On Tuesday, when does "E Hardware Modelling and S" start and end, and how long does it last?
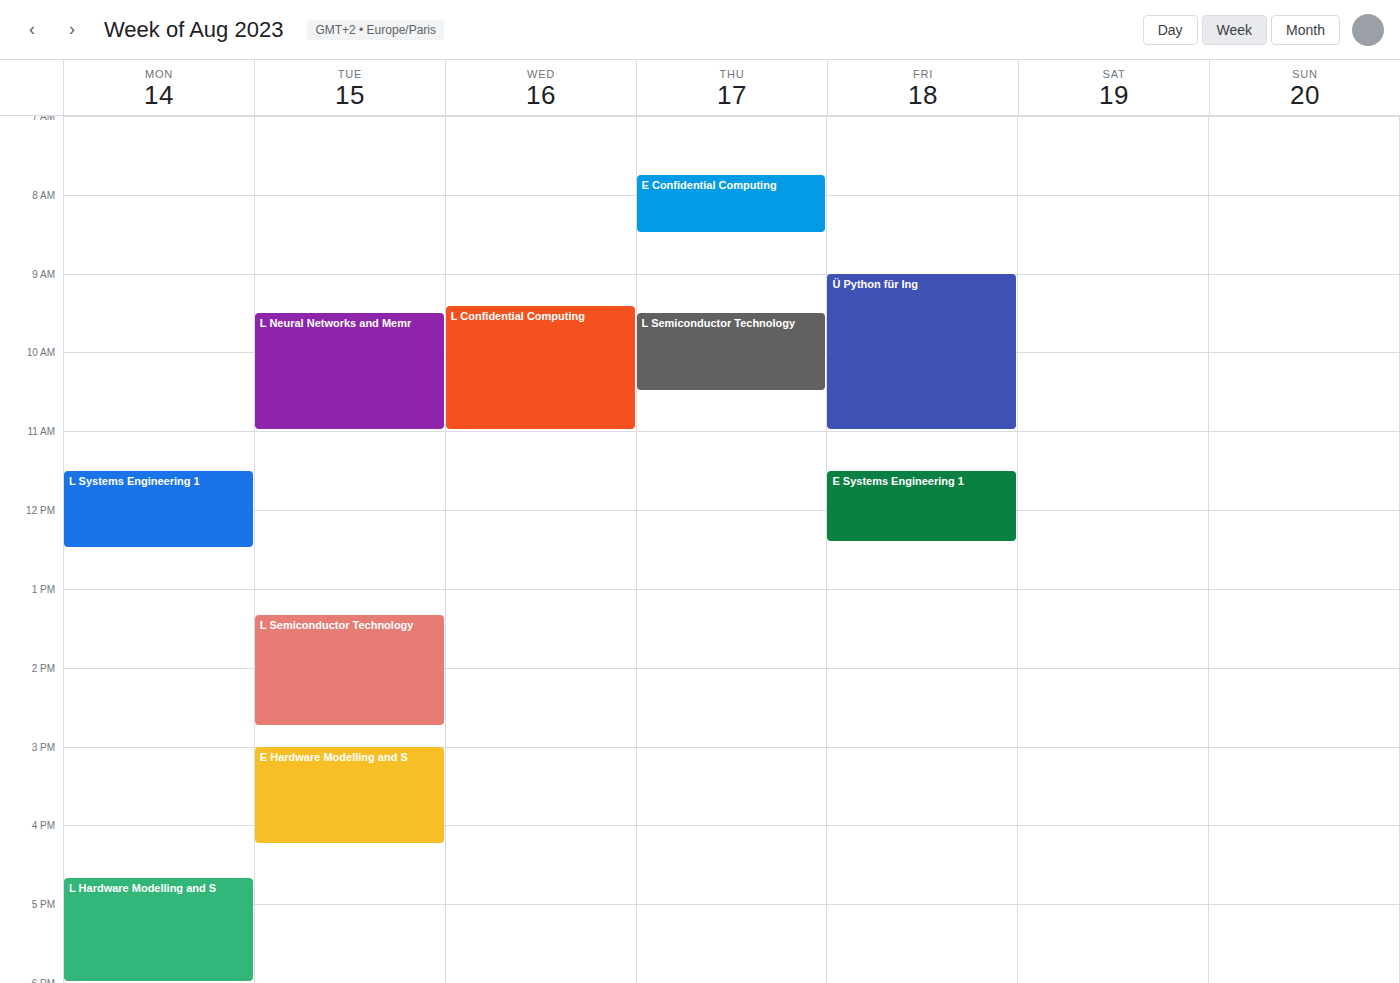
3:00 PM to 4:15 PM, 1 hour 15 minutes